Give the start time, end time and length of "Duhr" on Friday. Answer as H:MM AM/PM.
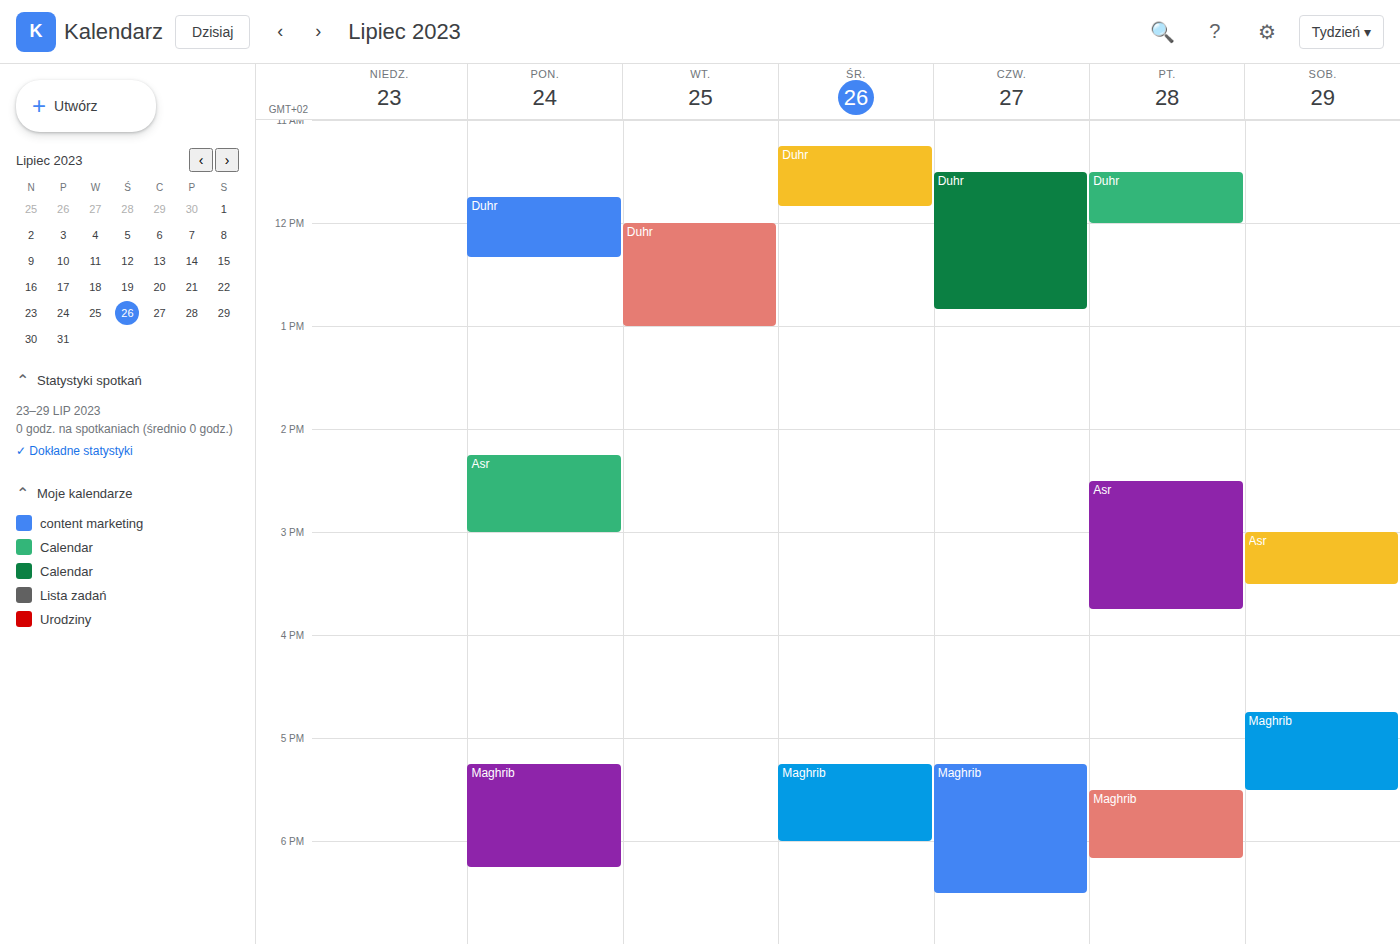
11:30 AM to 12:00 PM, 30 minutes